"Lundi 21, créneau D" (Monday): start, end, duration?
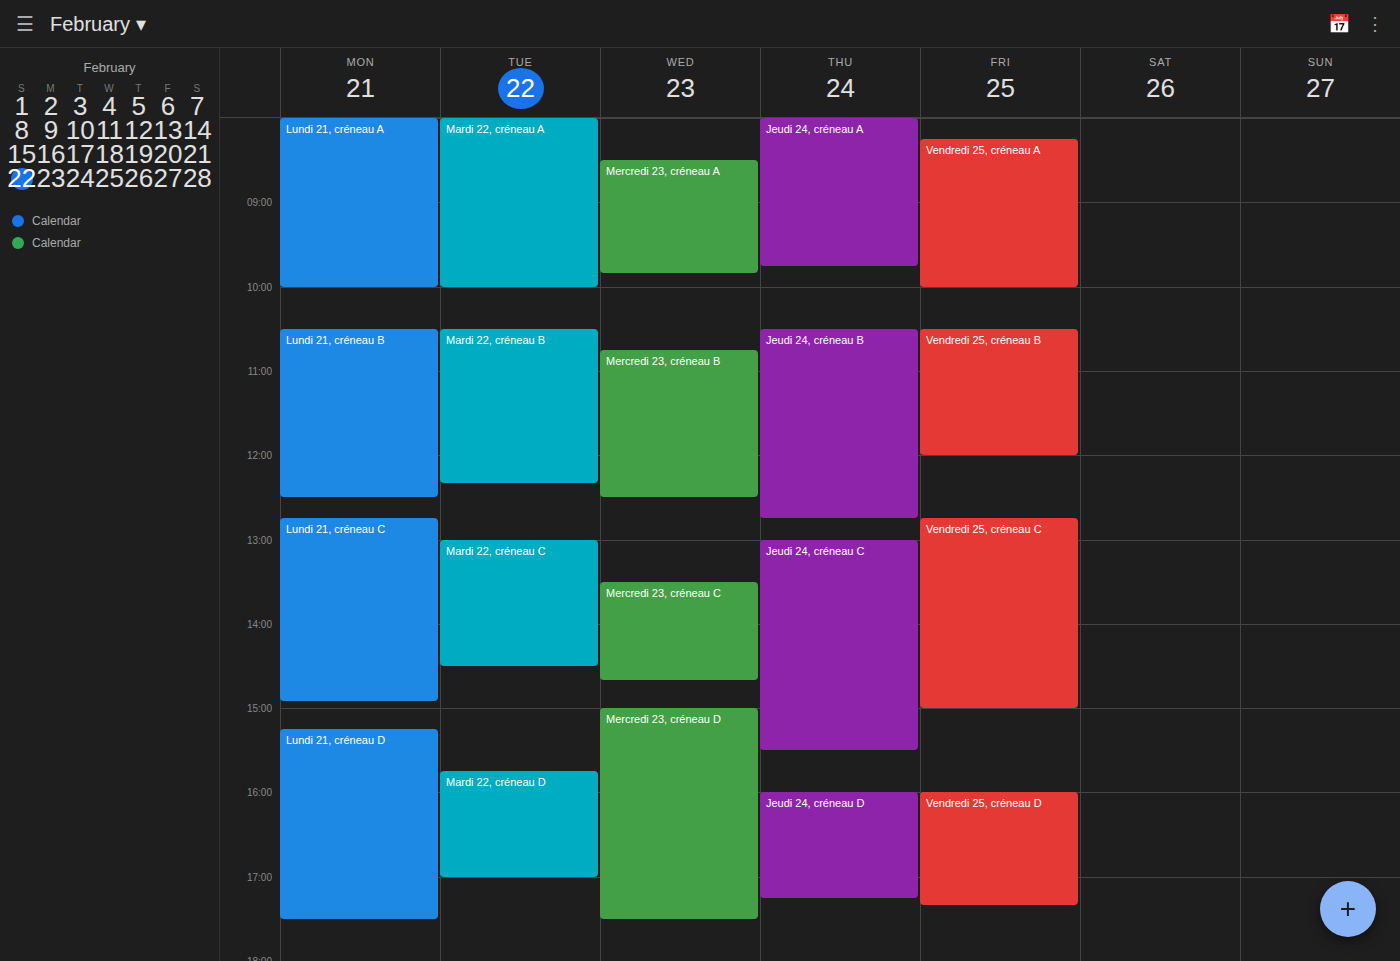
3:15 PM to 5:30 PM, 2 hours 15 minutes